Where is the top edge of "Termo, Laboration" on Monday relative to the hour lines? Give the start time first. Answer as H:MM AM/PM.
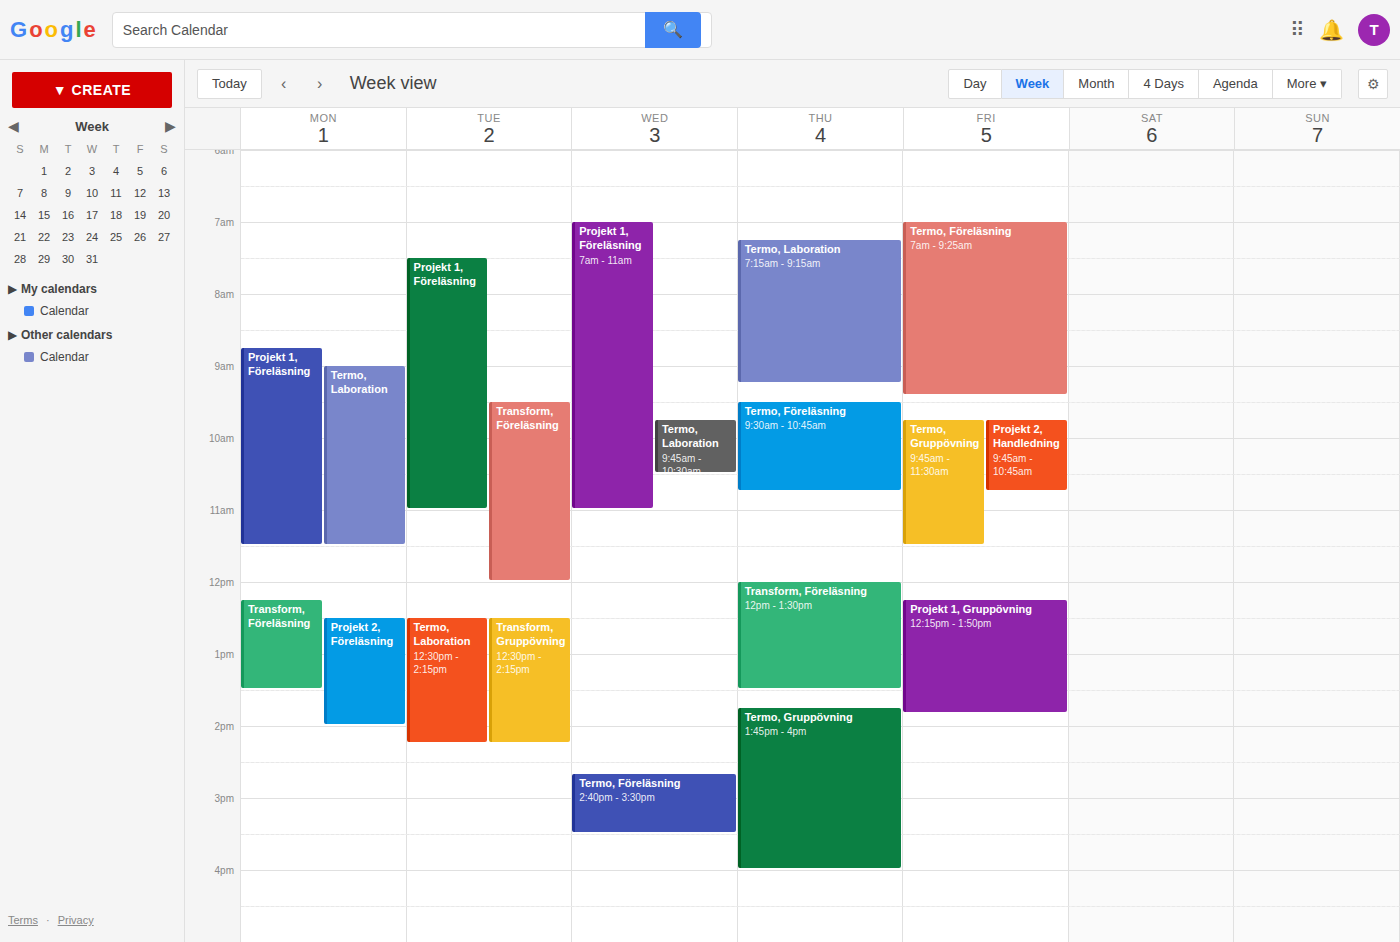
9:00 AM -- exactly on the 9 AM line.